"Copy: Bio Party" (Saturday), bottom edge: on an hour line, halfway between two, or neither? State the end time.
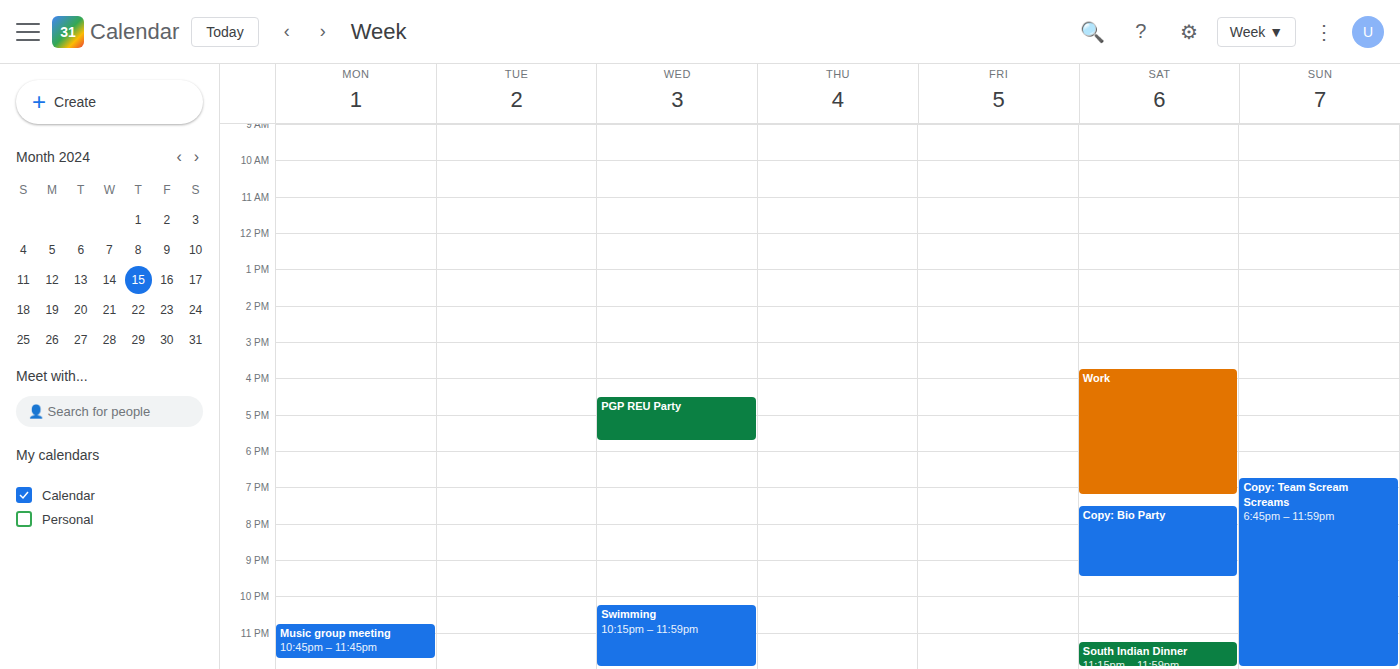
9:30 PM -- halfway between the 9 PM and 10 PM lines.